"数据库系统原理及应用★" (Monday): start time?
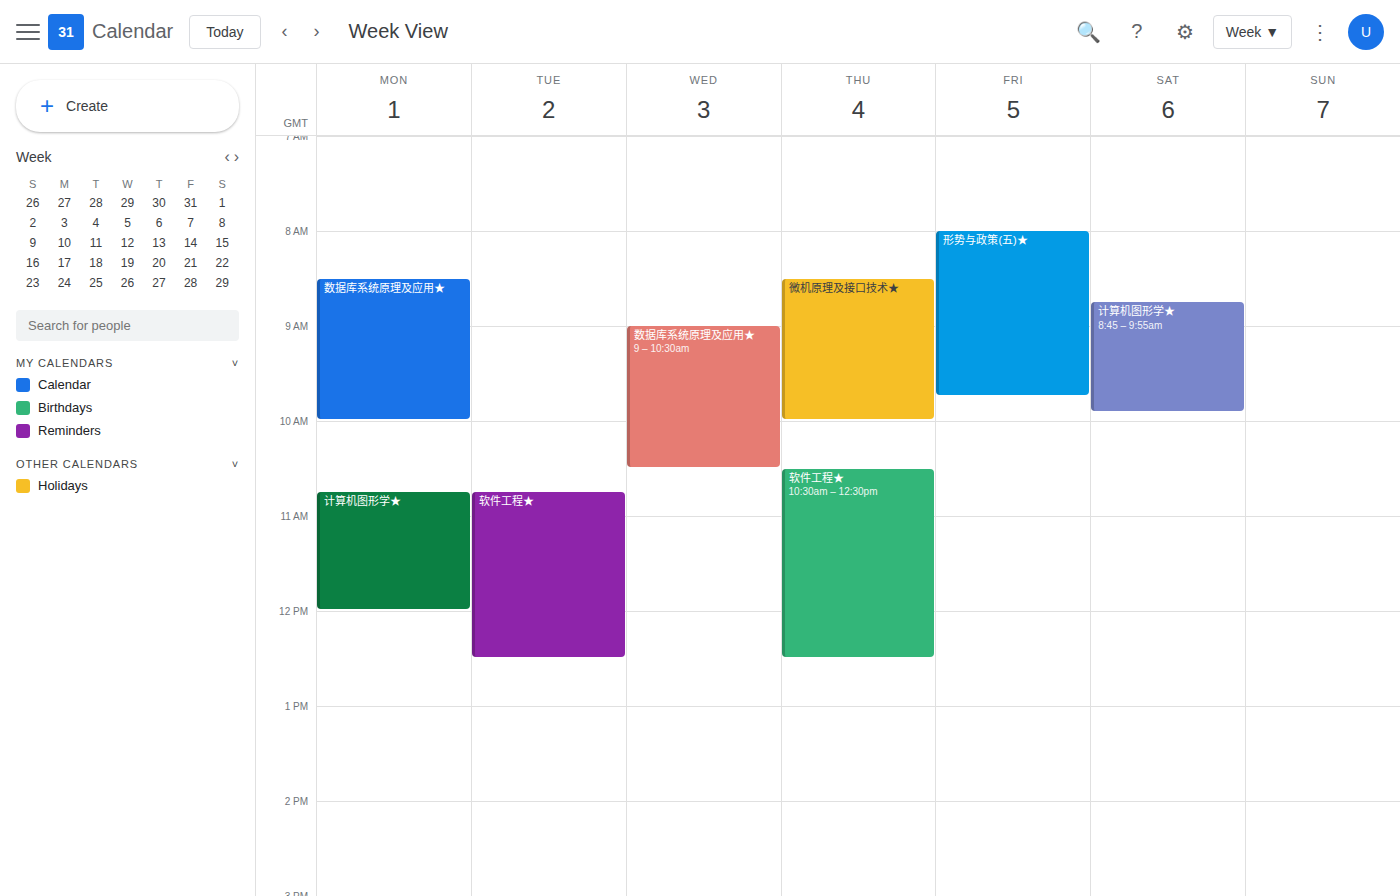
8:30 AM